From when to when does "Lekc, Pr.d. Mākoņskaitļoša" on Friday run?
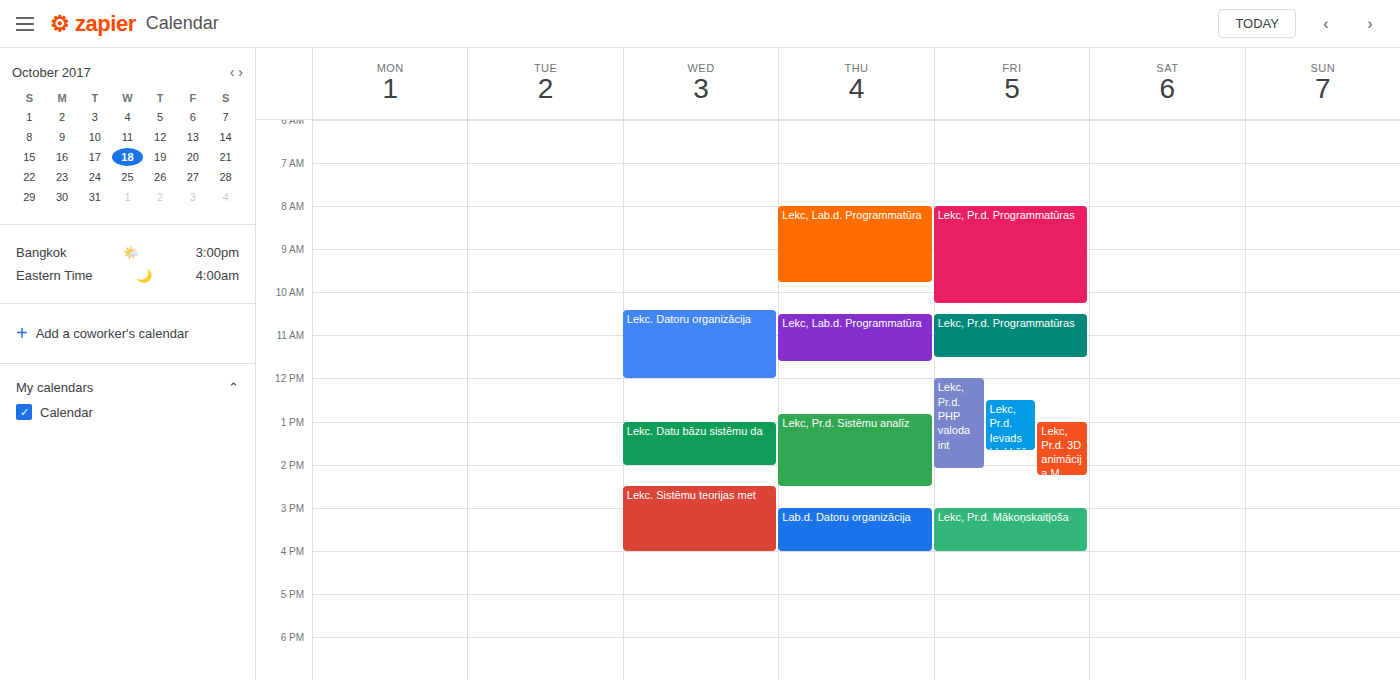
3:00 PM to 4:00 PM